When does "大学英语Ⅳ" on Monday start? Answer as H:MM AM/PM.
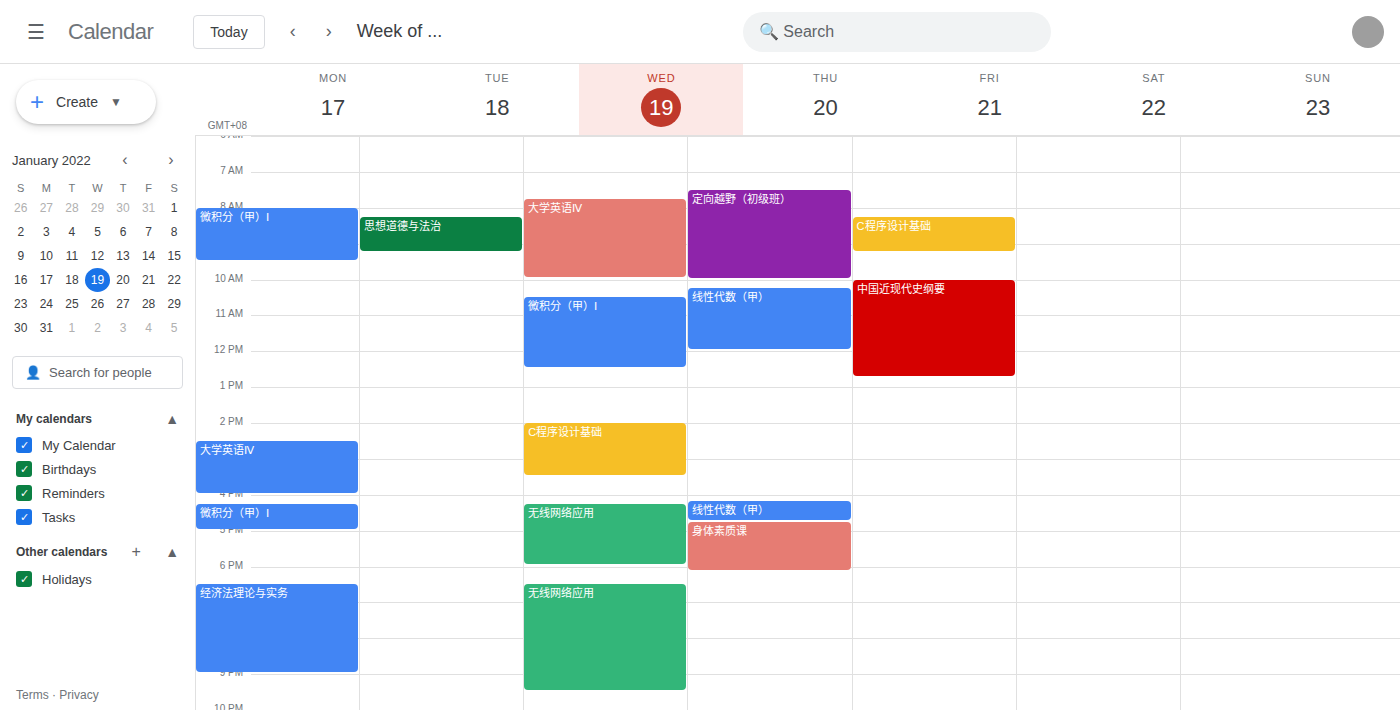
2:30 PM